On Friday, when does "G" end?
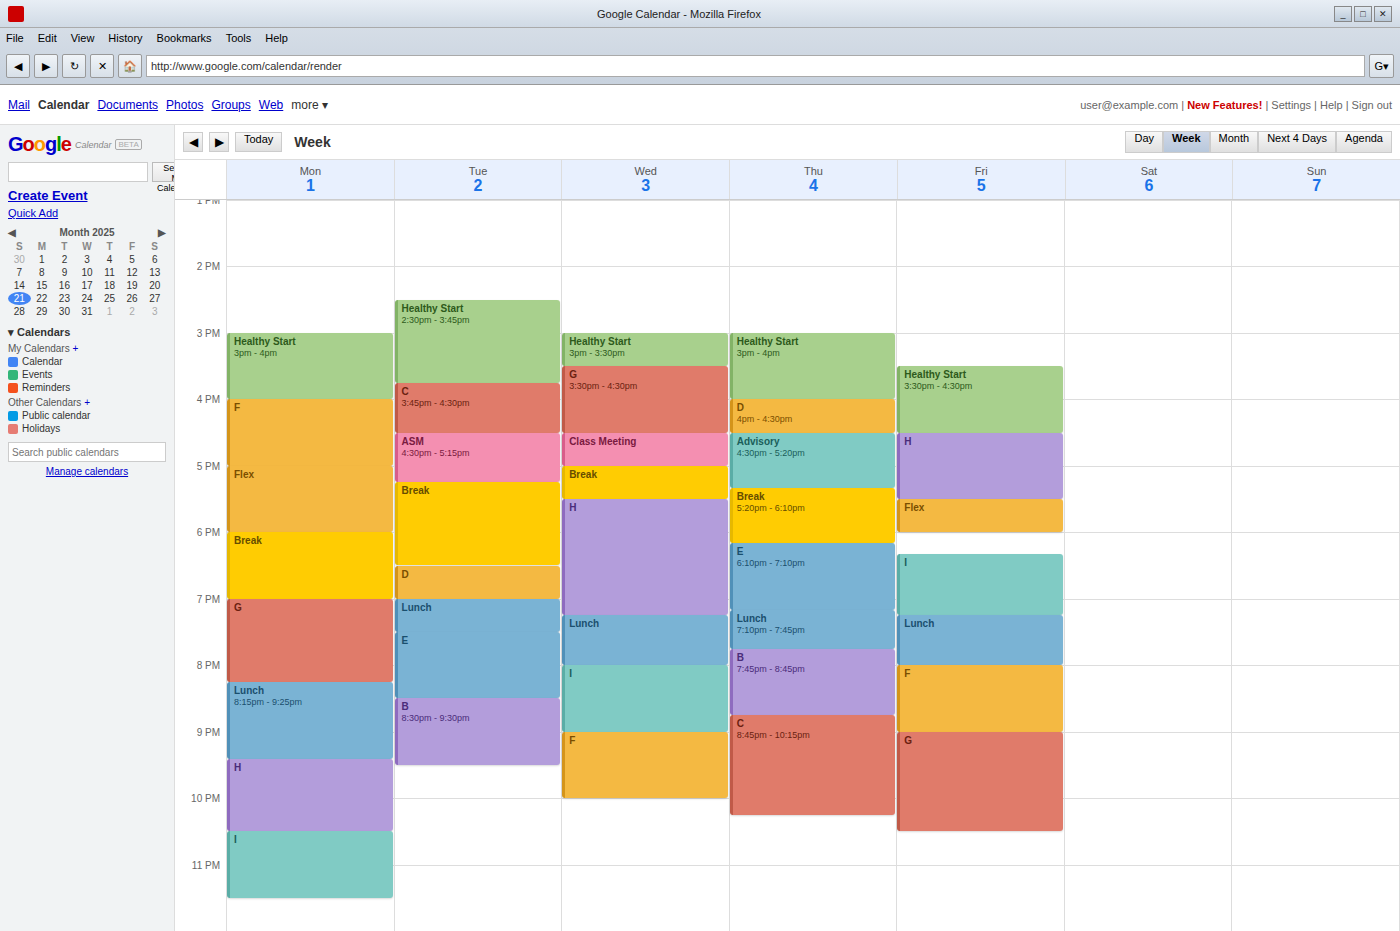
10:30 PM